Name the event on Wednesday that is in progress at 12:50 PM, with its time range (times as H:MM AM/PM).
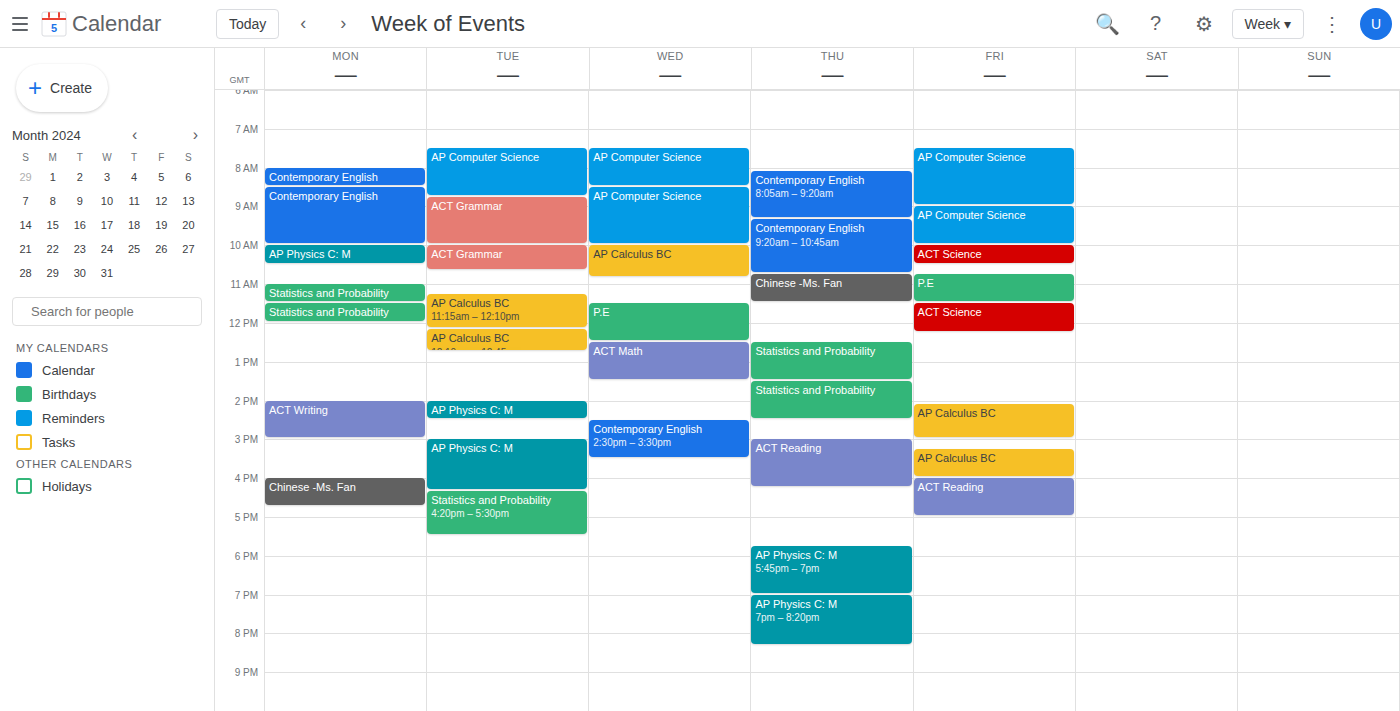
"ACT Math", 12:30 PM to 1:30 PM